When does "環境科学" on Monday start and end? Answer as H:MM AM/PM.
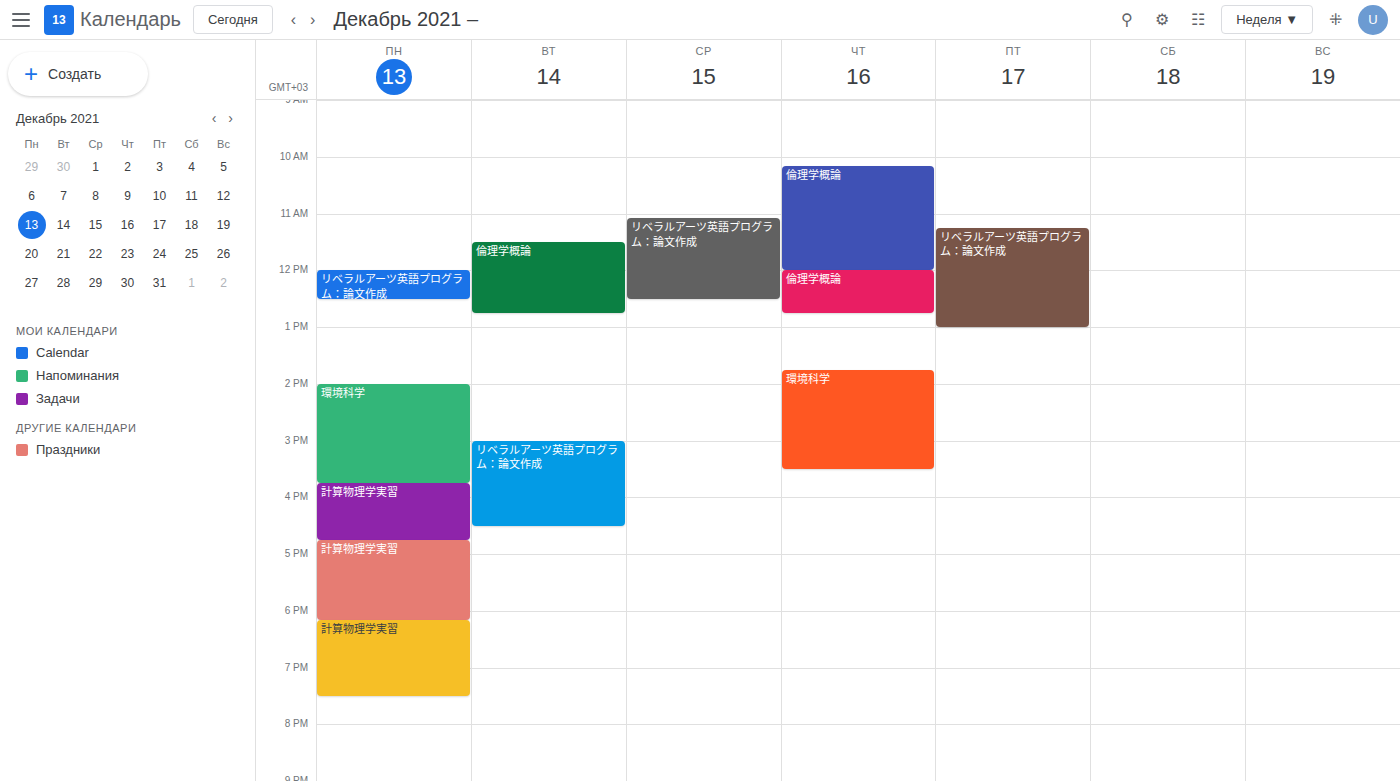
2:00 PM to 3:45 PM